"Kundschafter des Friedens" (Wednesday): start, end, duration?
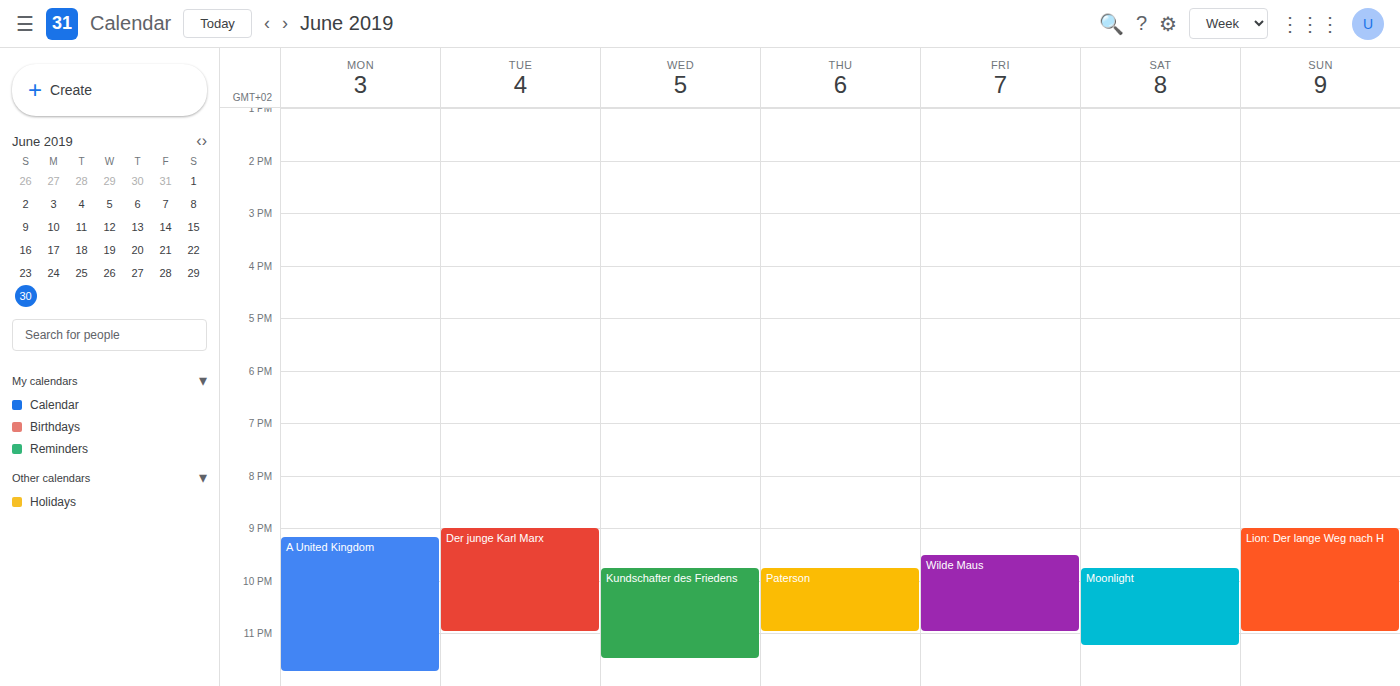
9:45 PM to 11:30 PM, 1 hour 45 minutes